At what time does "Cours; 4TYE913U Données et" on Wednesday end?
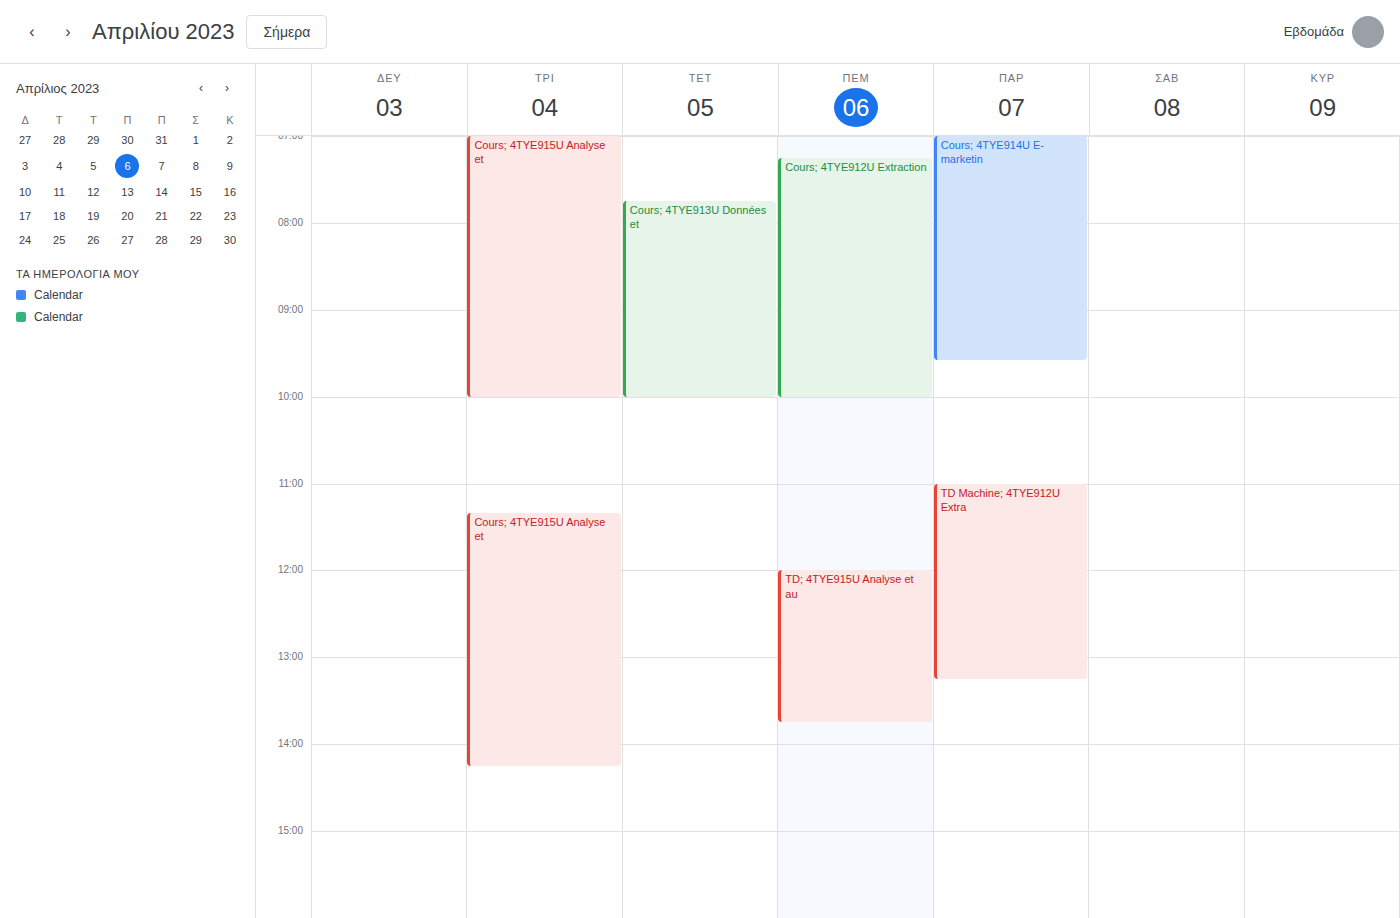
10:00